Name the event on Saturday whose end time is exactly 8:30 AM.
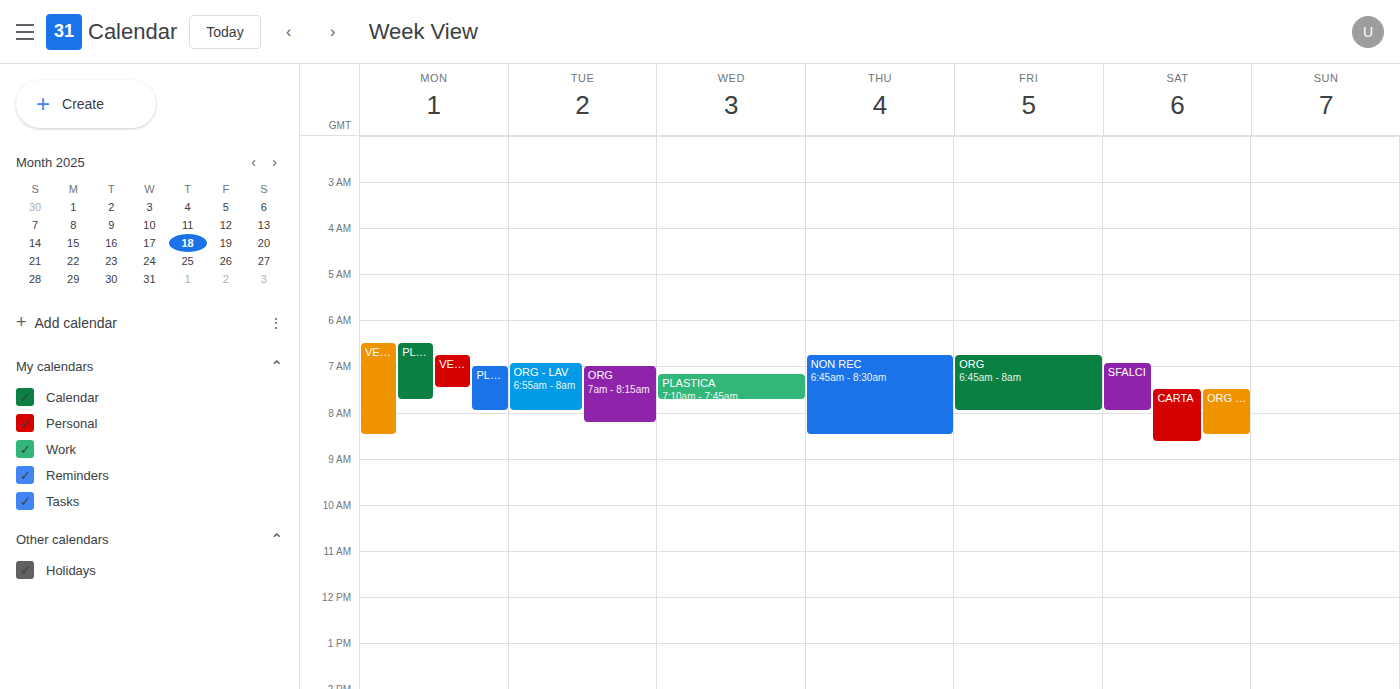
"ORG - CARTA"